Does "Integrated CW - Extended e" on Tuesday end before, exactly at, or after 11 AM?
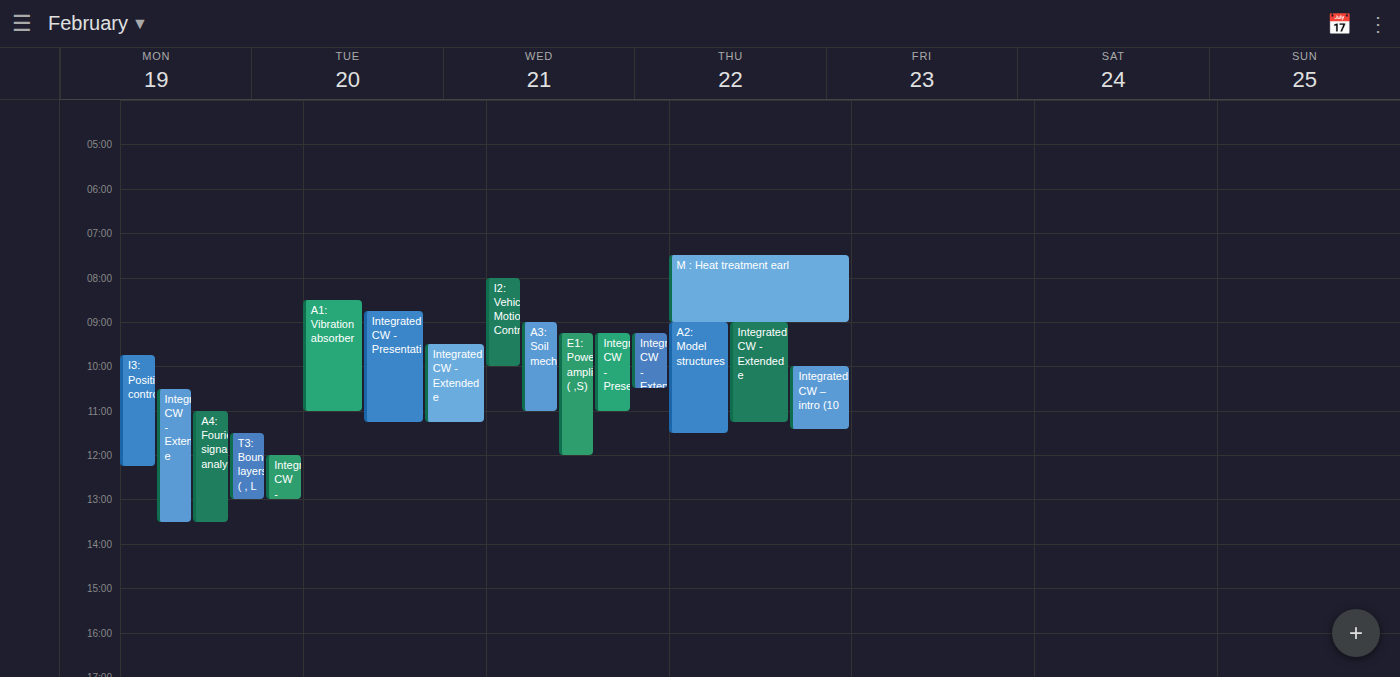
11:15 AM -- after 11 AM, 15 minutes below the 11 AM line.